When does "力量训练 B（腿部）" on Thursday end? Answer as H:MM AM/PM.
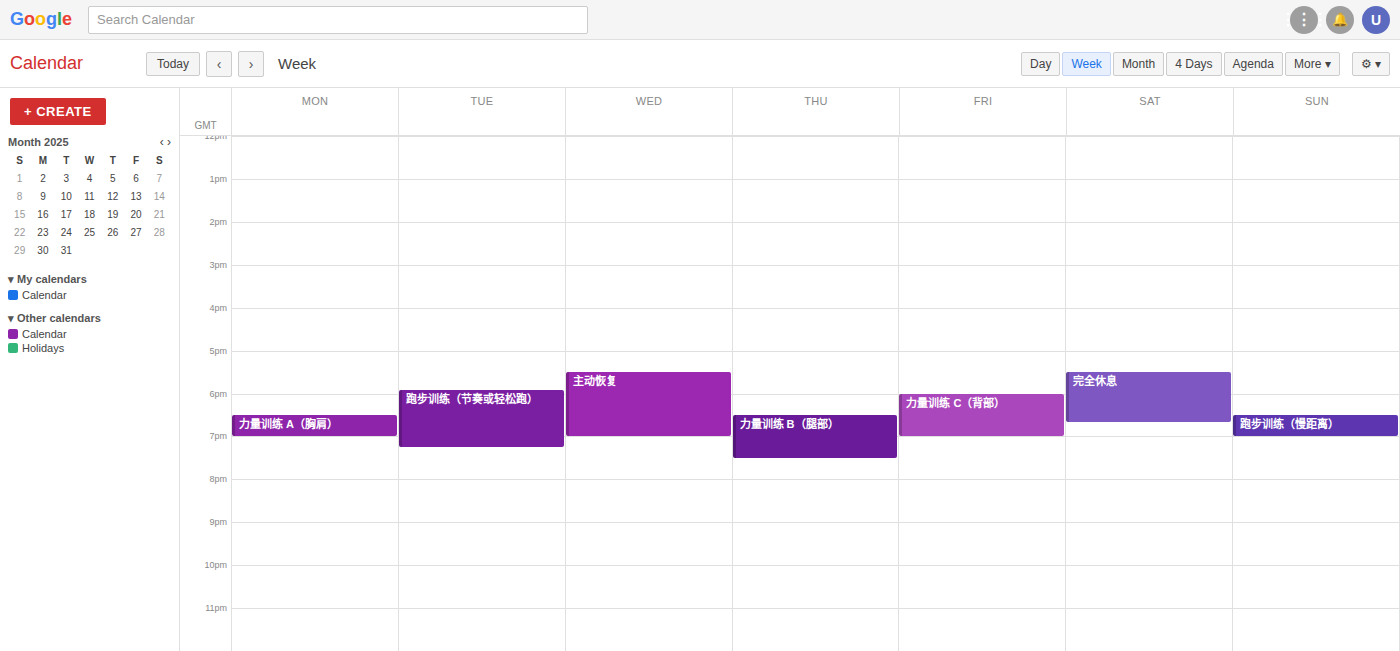
7:30 PM